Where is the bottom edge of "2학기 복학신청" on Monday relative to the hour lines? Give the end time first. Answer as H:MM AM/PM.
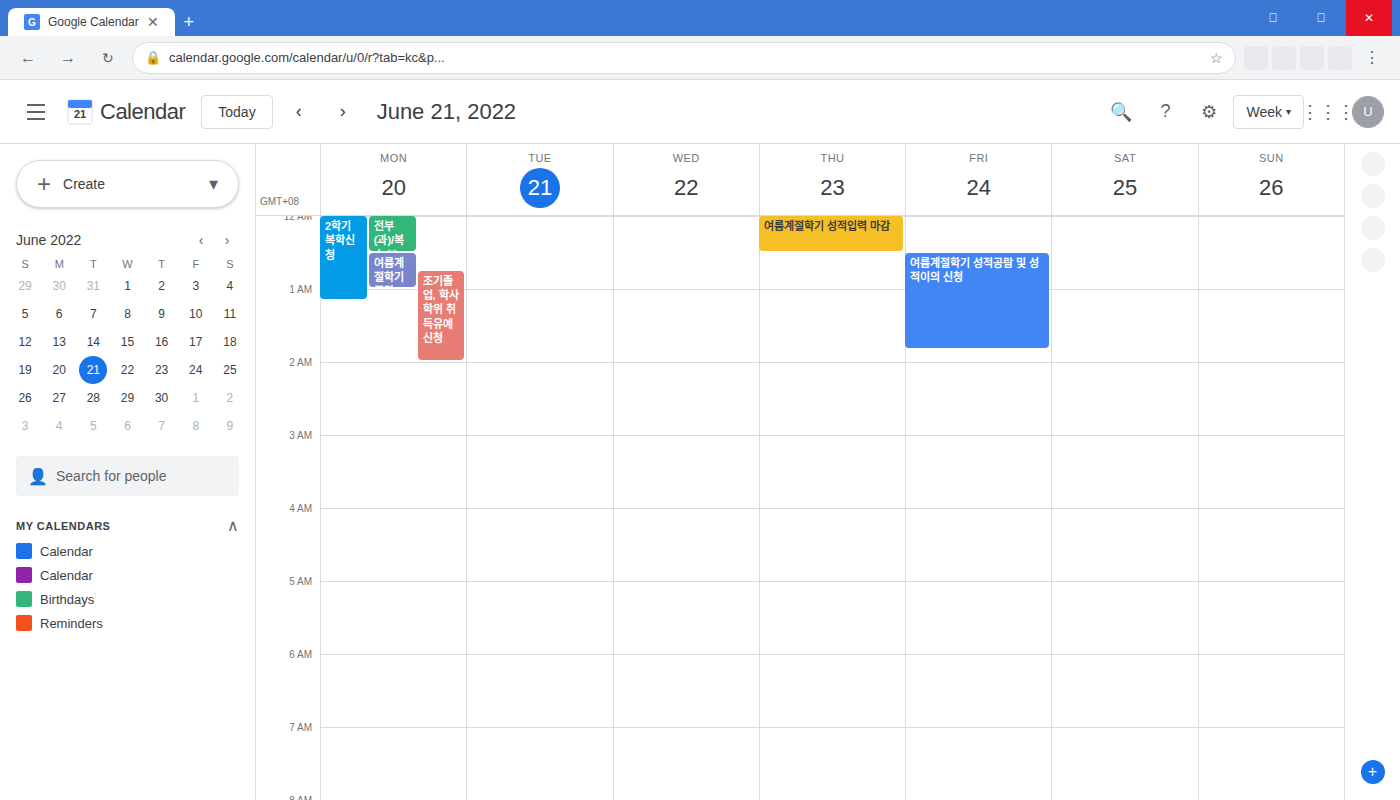
1:10 AM -- neither: 10 minutes below the 1 AM line and 50 minutes above the 2 AM line.